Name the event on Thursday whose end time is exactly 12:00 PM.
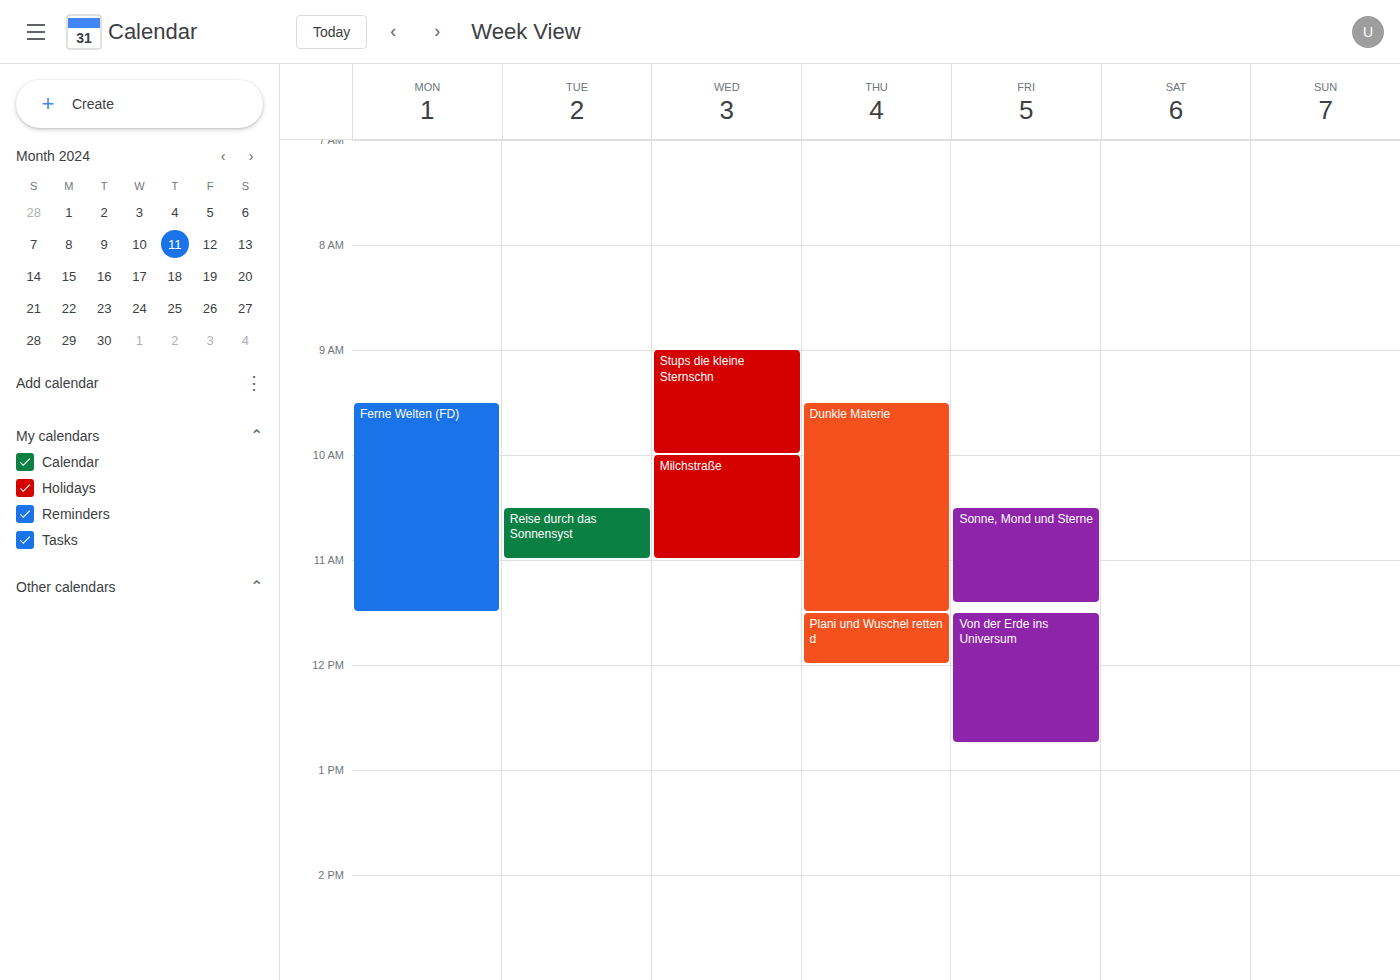
"Plani und Wuschel retten d"